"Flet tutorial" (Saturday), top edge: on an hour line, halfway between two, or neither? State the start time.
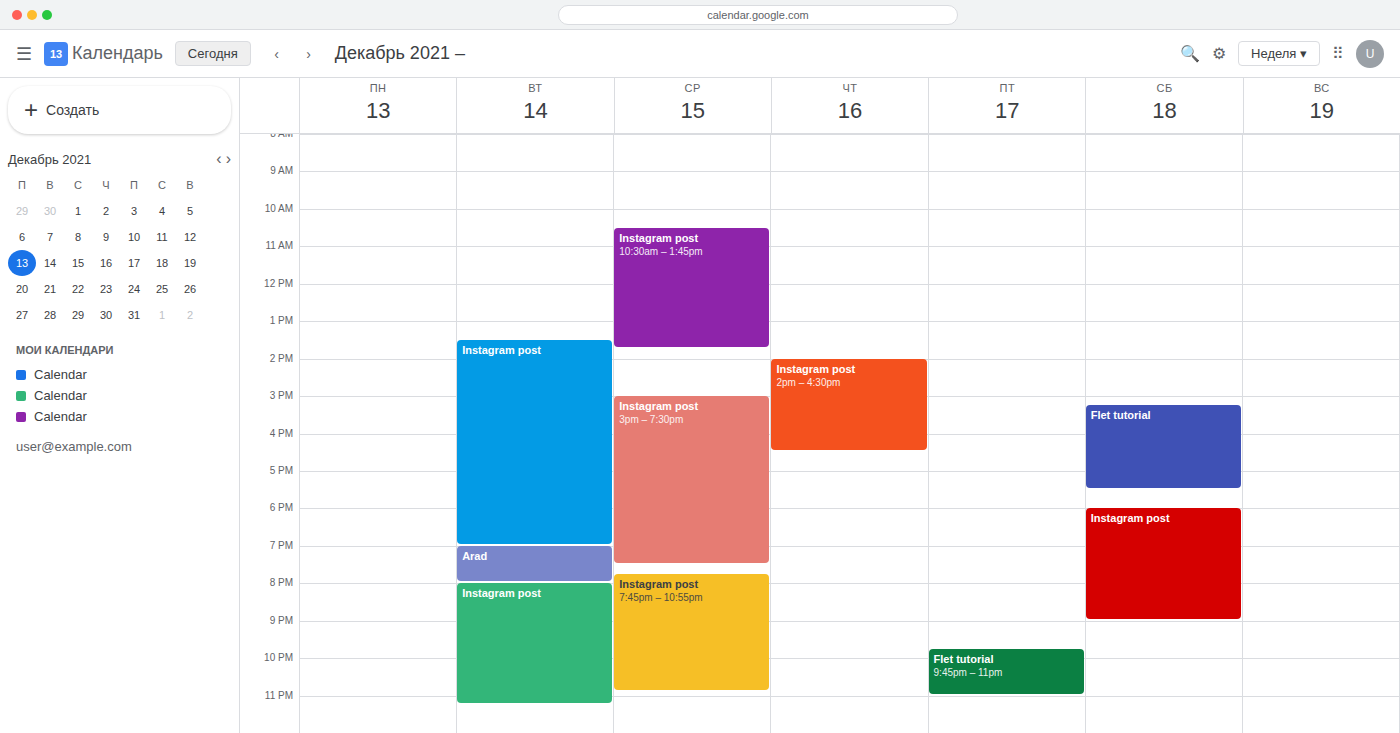
3:15 PM -- neither: a quarter of the way from the 3 PM line to the 4 PM line.